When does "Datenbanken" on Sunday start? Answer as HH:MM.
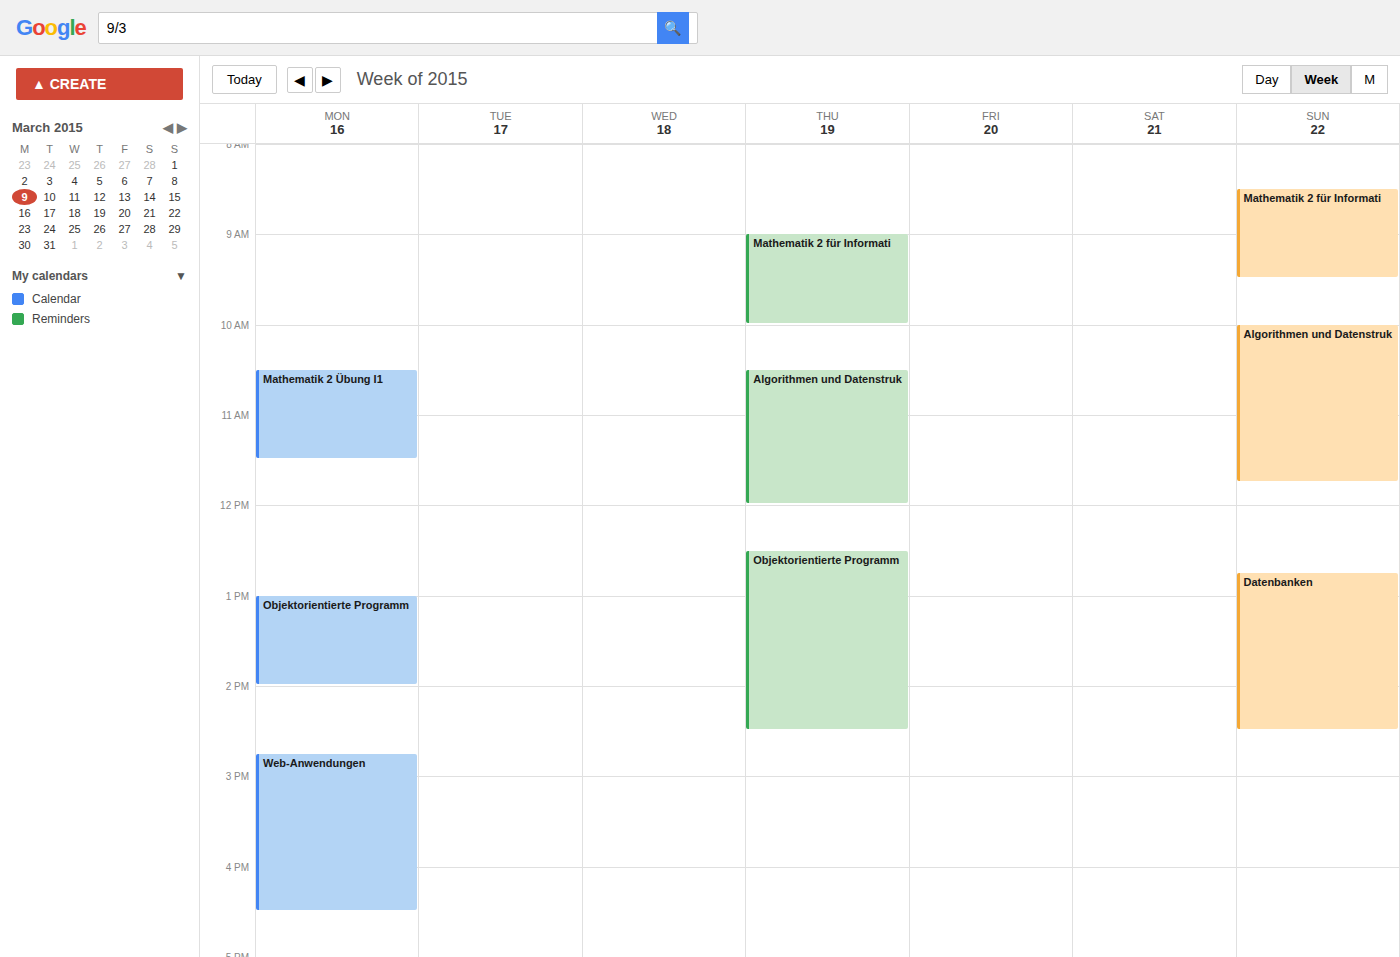
12:45